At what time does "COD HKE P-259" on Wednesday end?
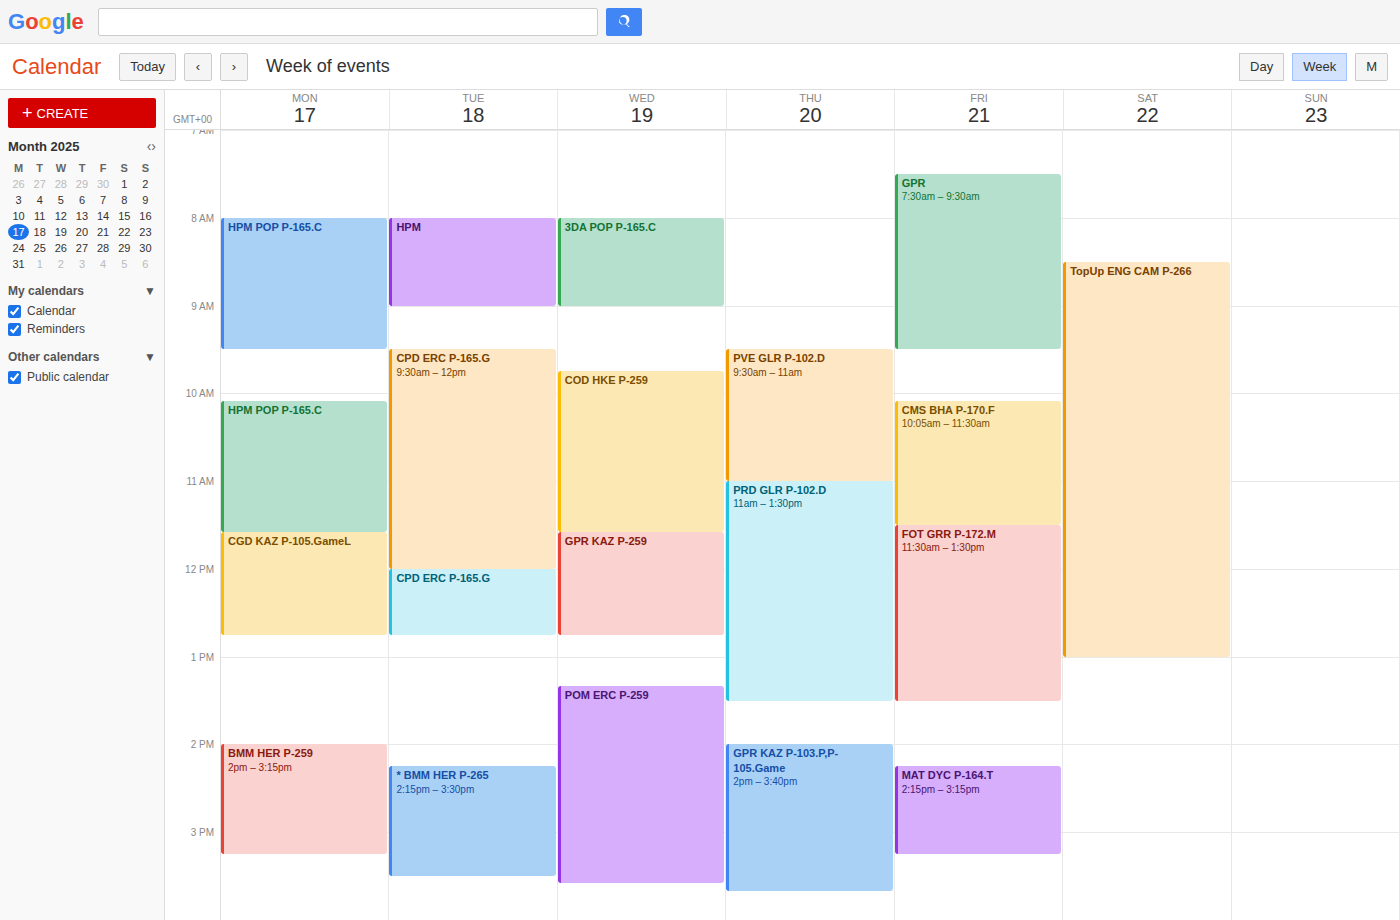
11:35 AM